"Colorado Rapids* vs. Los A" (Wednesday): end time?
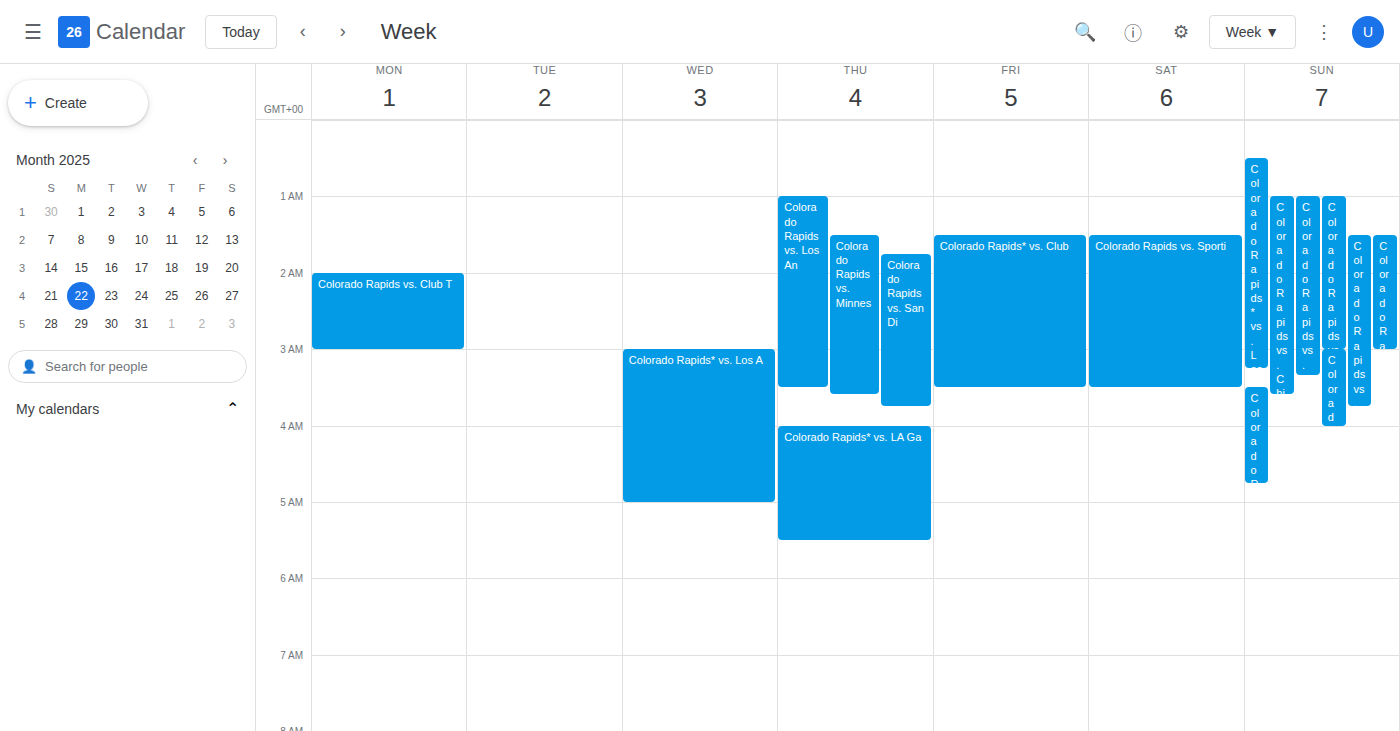
5:00 AM